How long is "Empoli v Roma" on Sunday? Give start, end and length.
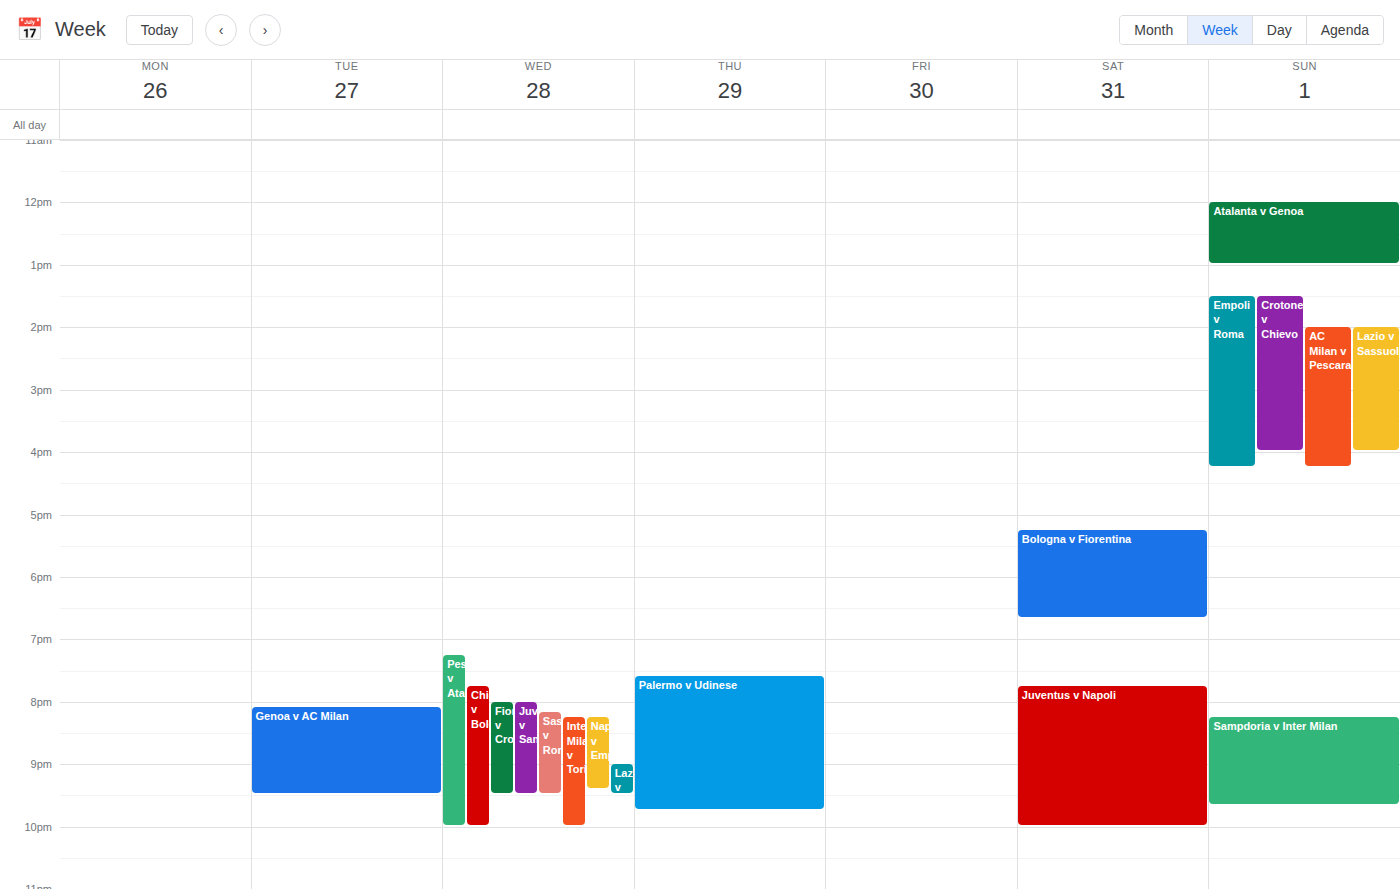
1:30 PM to 4:15 PM, 2 hours 45 minutes